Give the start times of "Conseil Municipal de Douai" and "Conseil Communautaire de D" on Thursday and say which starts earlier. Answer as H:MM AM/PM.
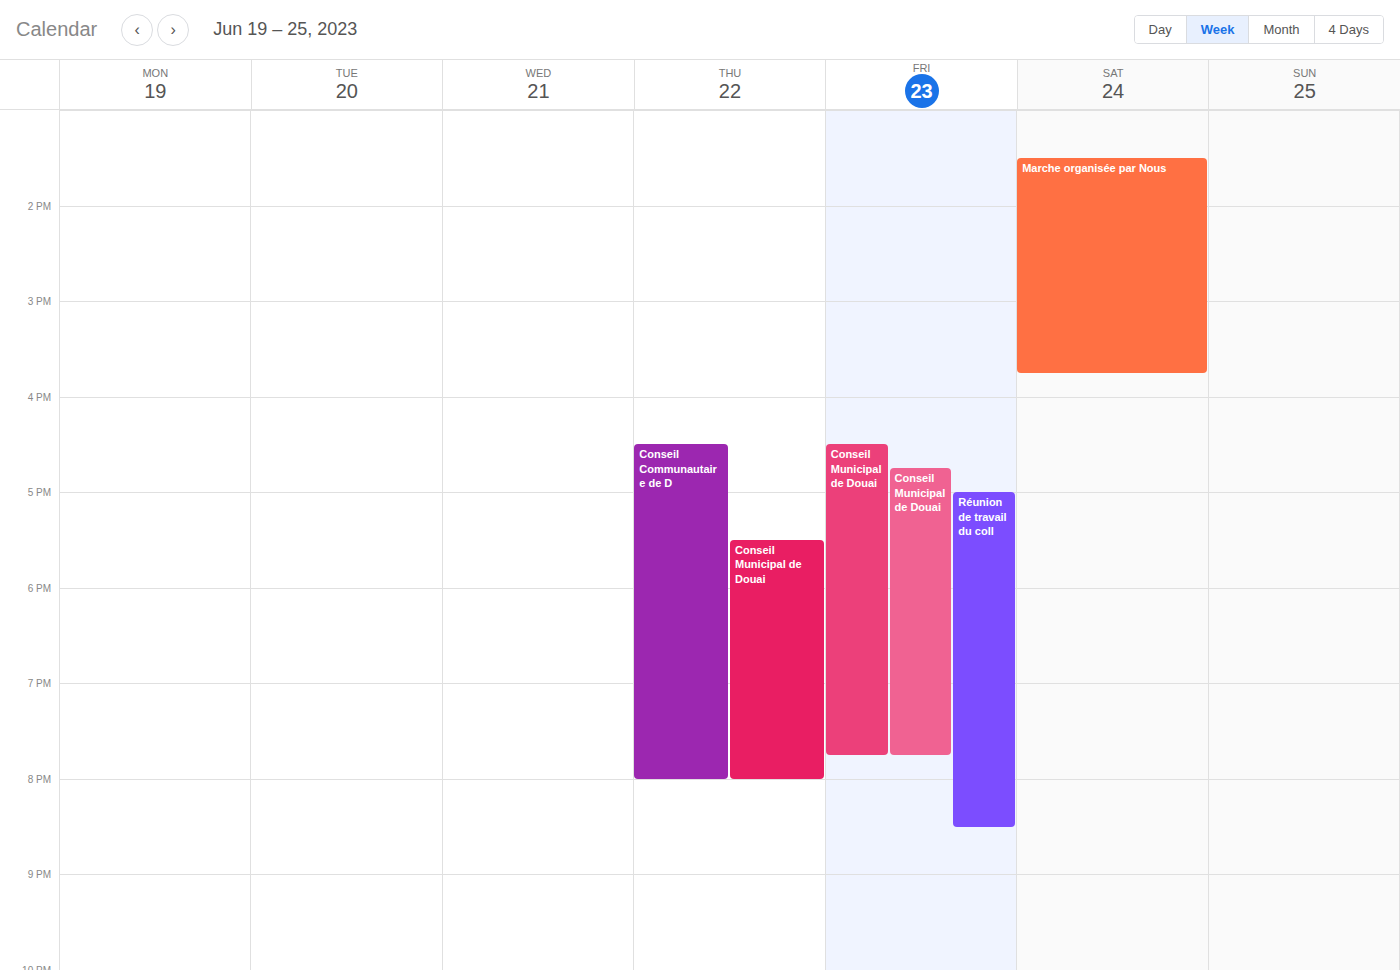
"Conseil Communautaire de D" 4:30 PM; "Conseil Municipal de Douai" 5:30 PM.